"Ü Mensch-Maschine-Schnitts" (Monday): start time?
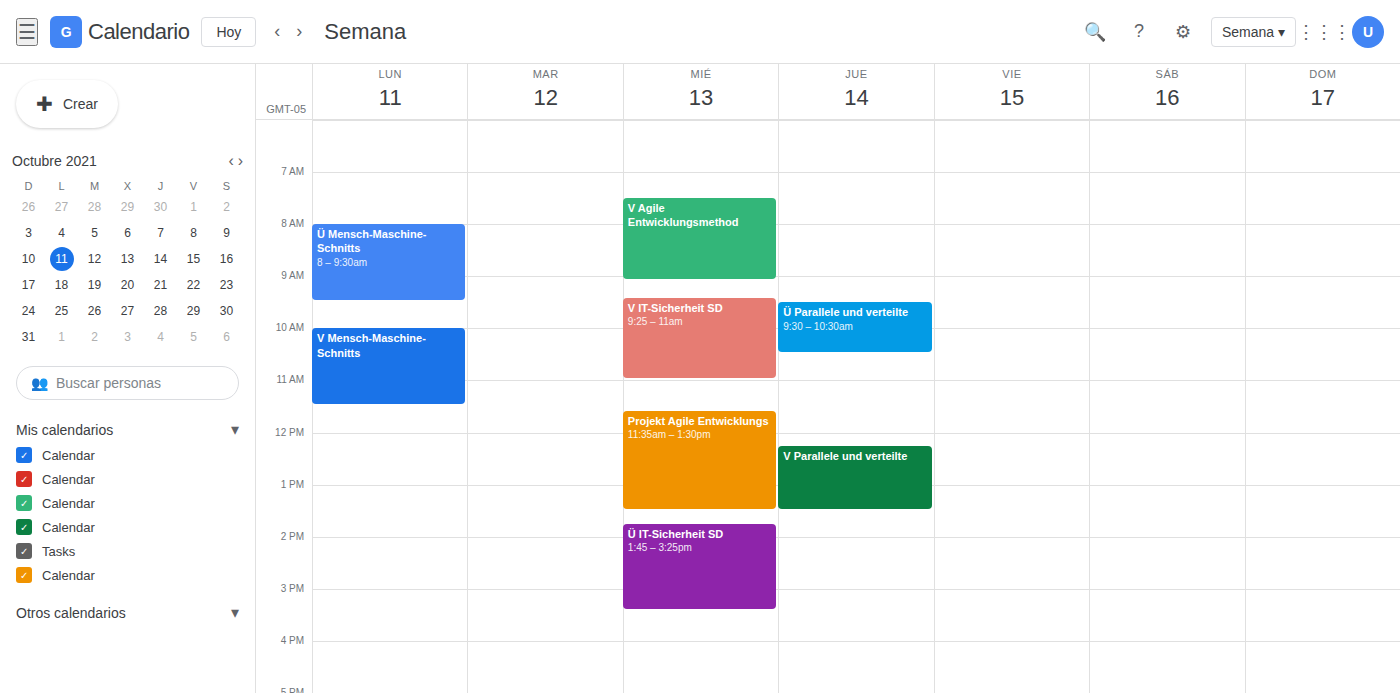
08:00